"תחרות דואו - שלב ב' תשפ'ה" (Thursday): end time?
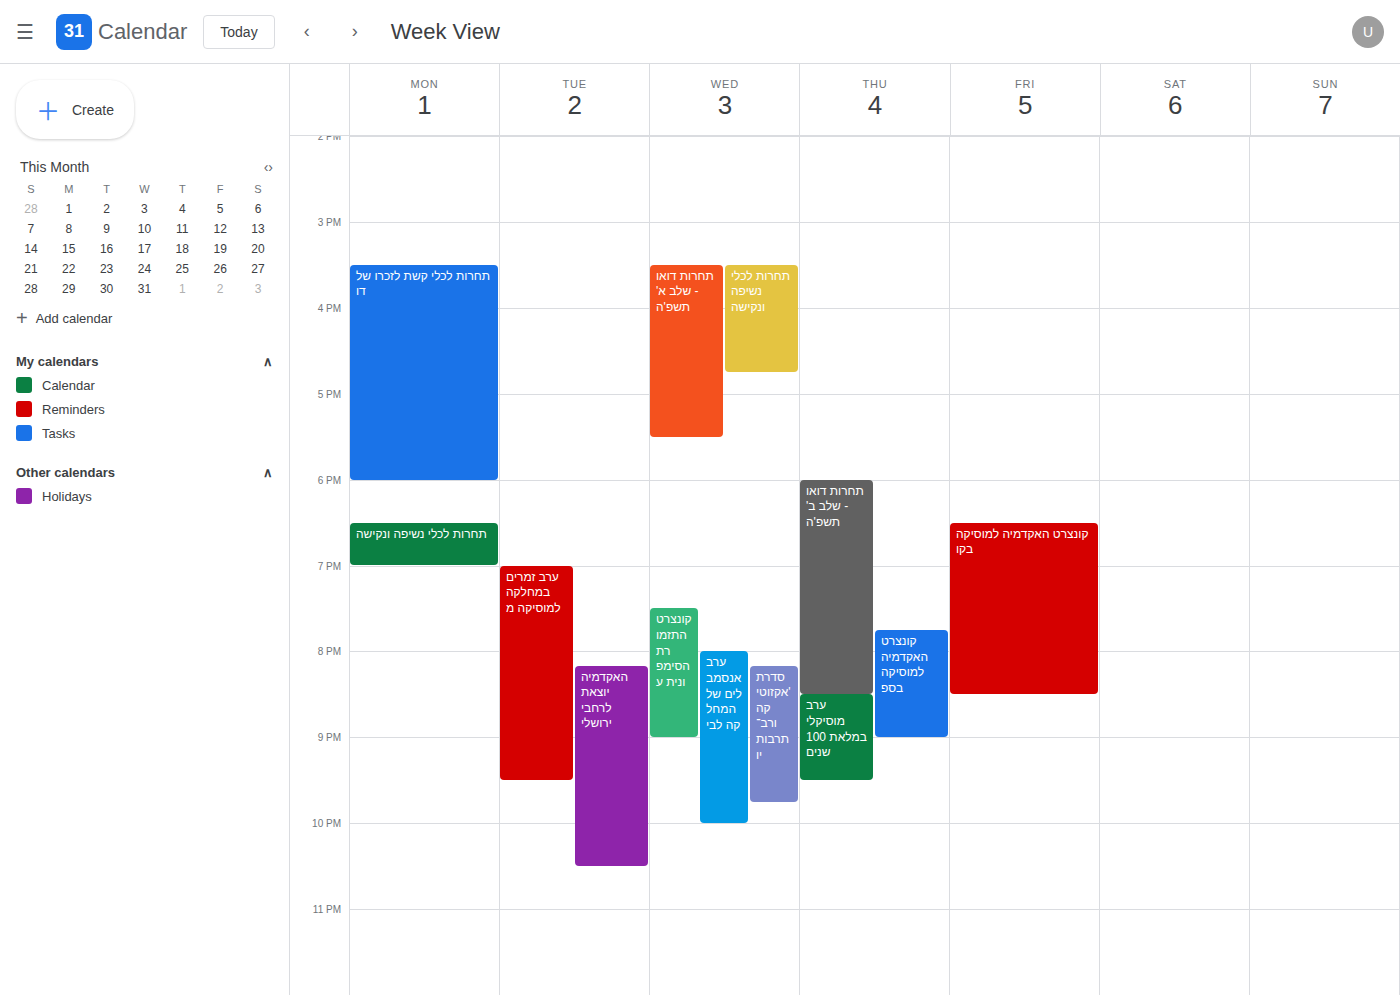
8:30 PM